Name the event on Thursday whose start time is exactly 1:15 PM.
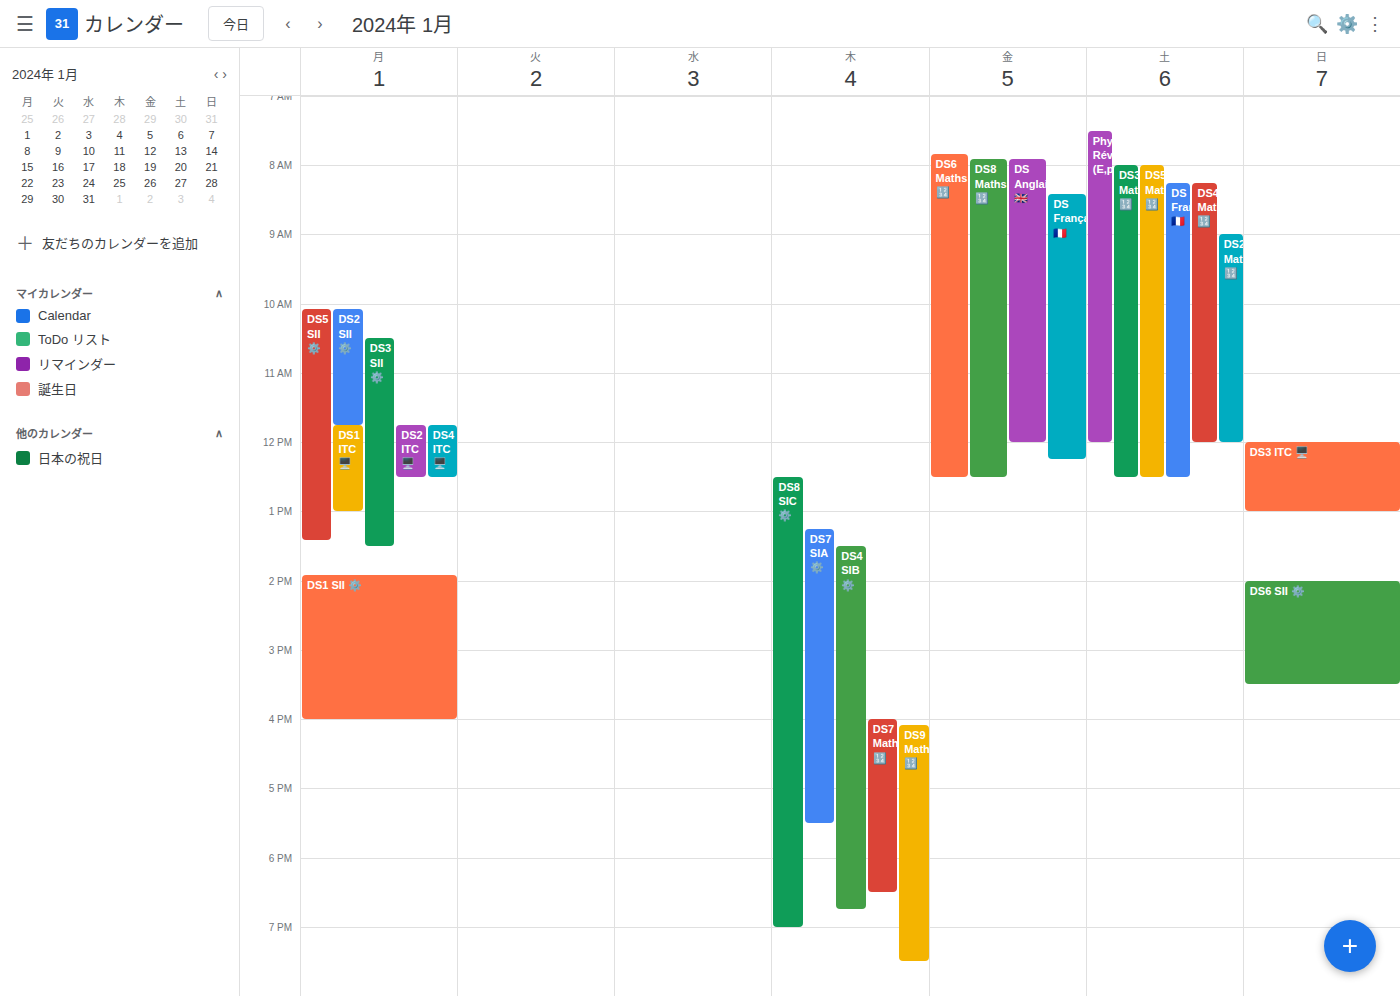
"DS7 SIA ⚙️"